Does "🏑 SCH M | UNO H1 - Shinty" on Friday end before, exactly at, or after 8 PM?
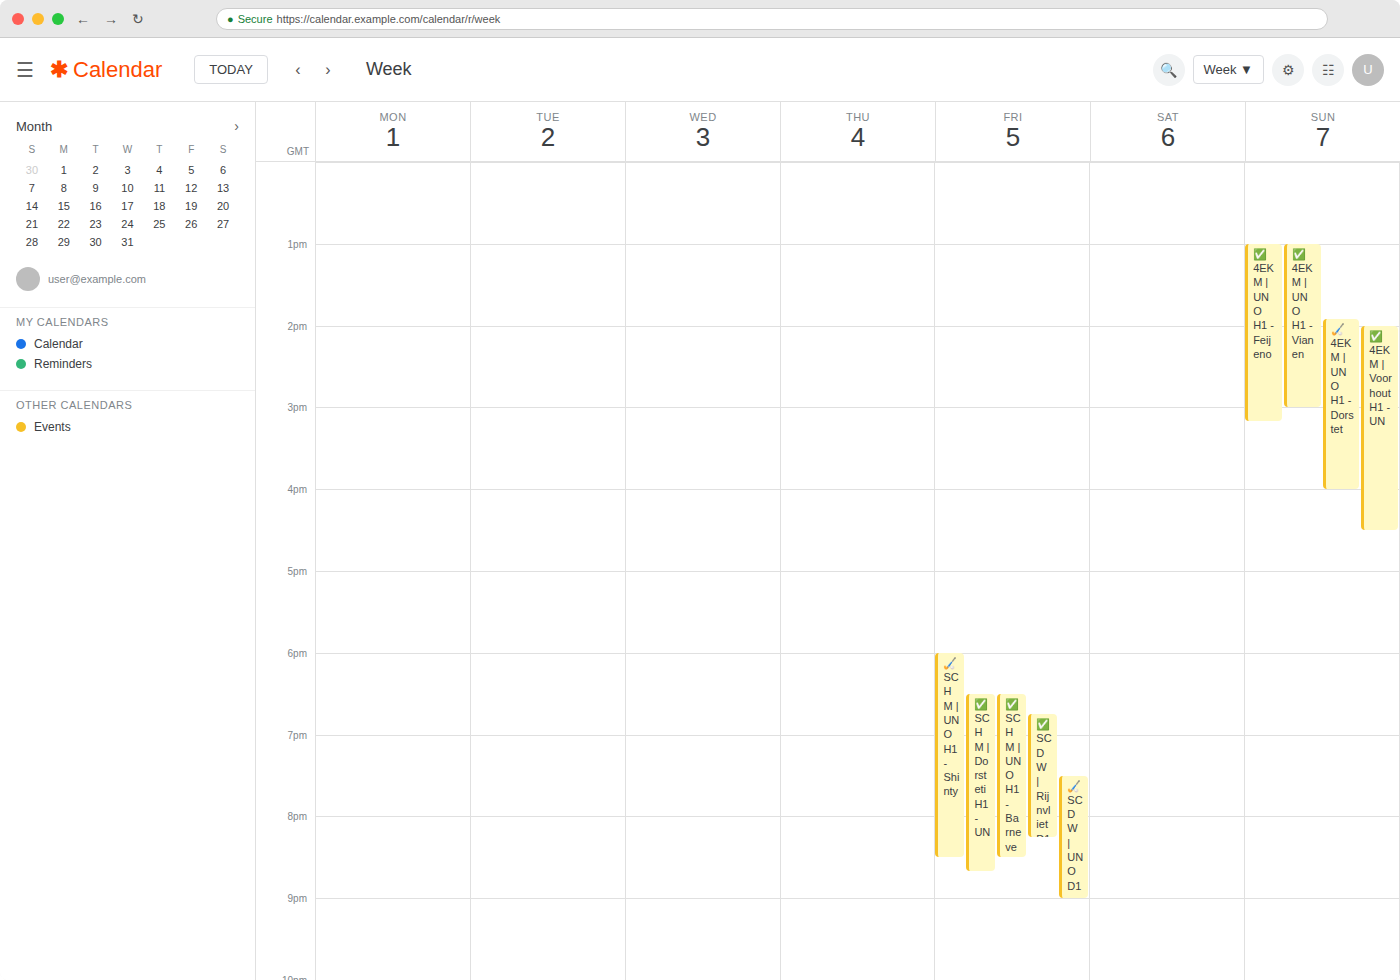
8:30 PM -- after 8 PM, 30 minutes below the 8 PM line.